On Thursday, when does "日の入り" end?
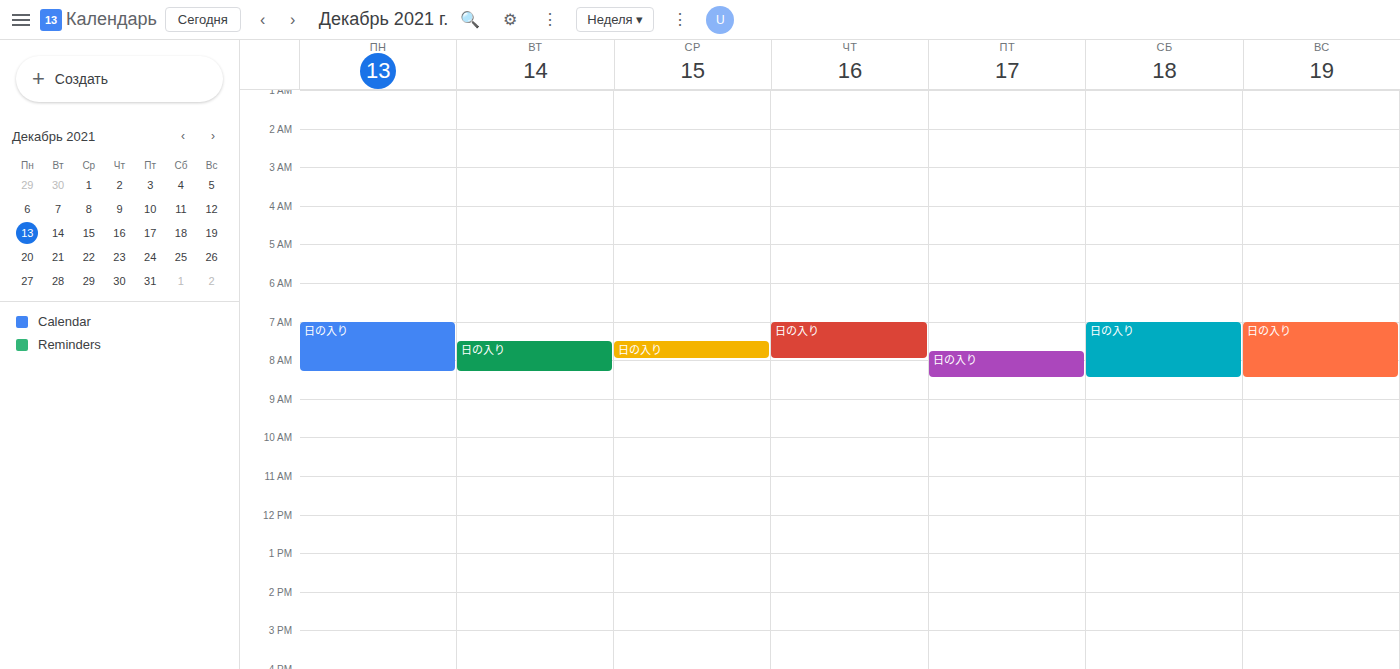
8:00 AM